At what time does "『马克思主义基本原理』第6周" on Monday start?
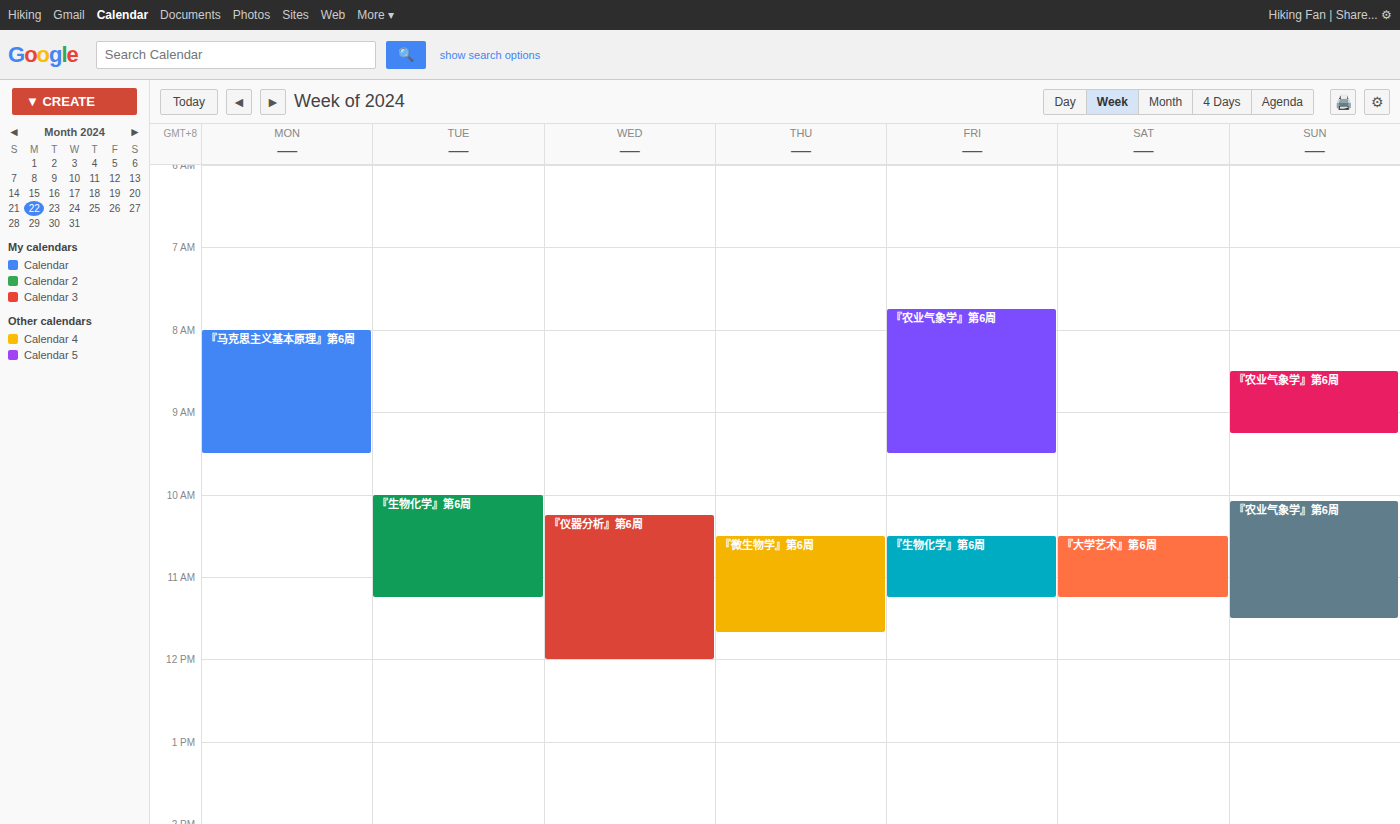
8:00 AM